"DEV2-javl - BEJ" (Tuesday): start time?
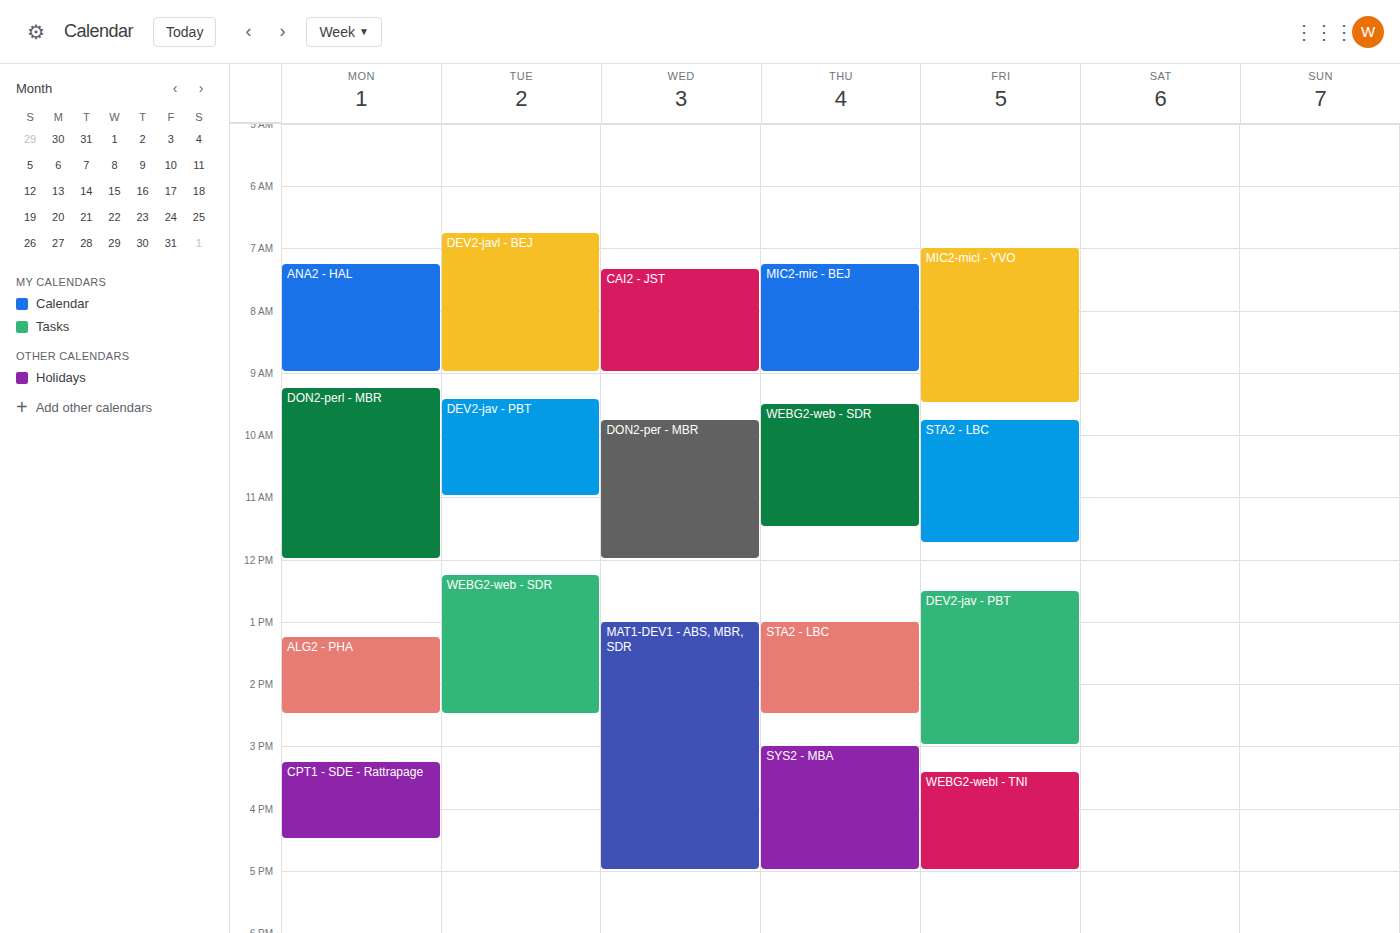
6:45 AM